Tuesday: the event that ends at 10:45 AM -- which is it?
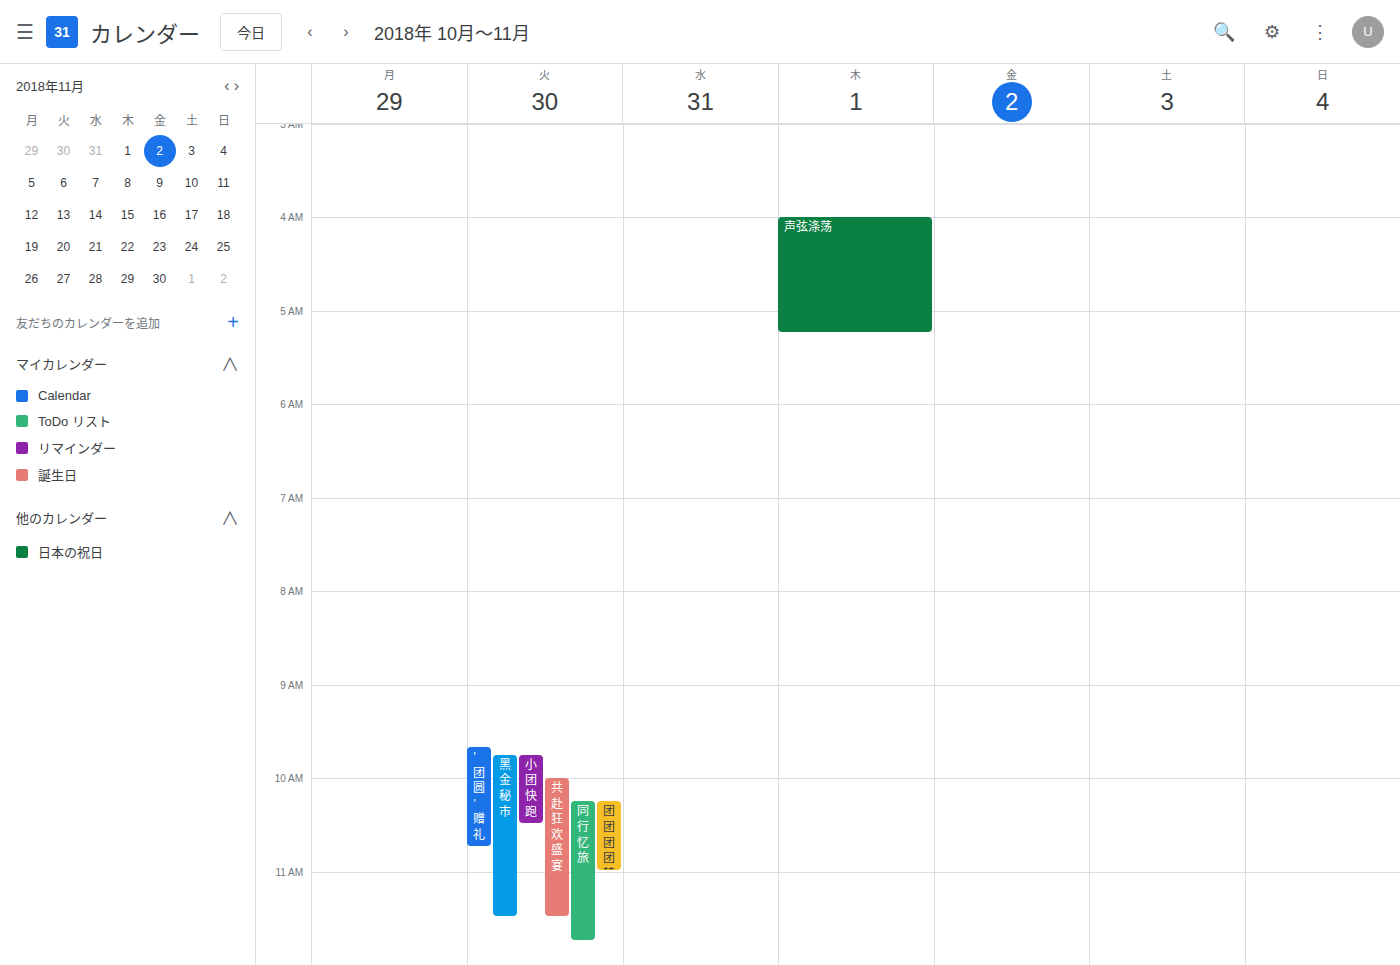
"'团圆'赠礼"